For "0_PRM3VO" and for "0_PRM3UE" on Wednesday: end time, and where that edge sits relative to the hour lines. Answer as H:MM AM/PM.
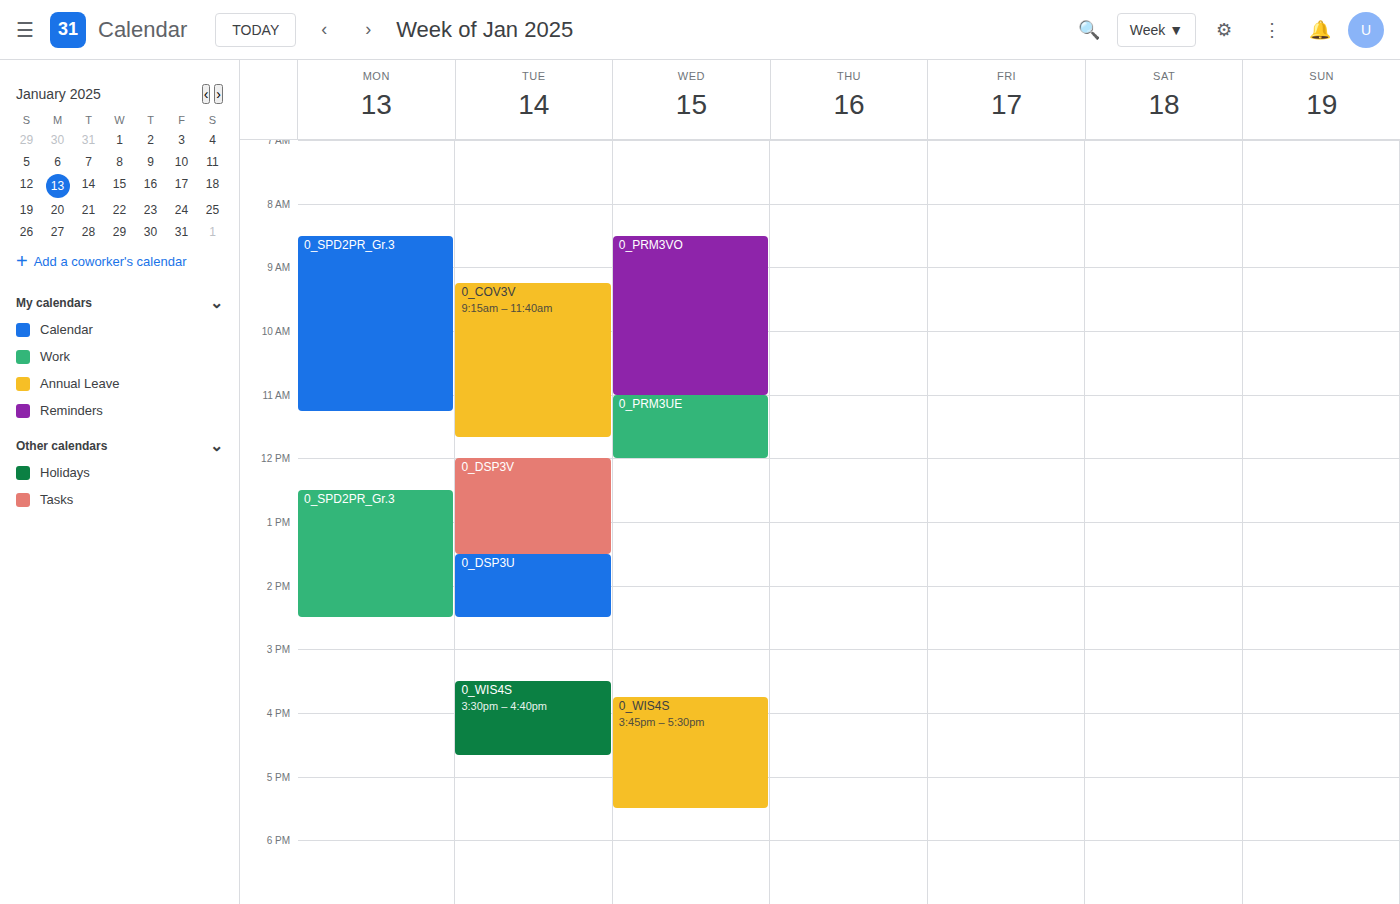
"0_PRM3VO": 11:00 AM, exactly on the 11 AM line. "0_PRM3UE": 12:00 PM, exactly on the 12 PM line.